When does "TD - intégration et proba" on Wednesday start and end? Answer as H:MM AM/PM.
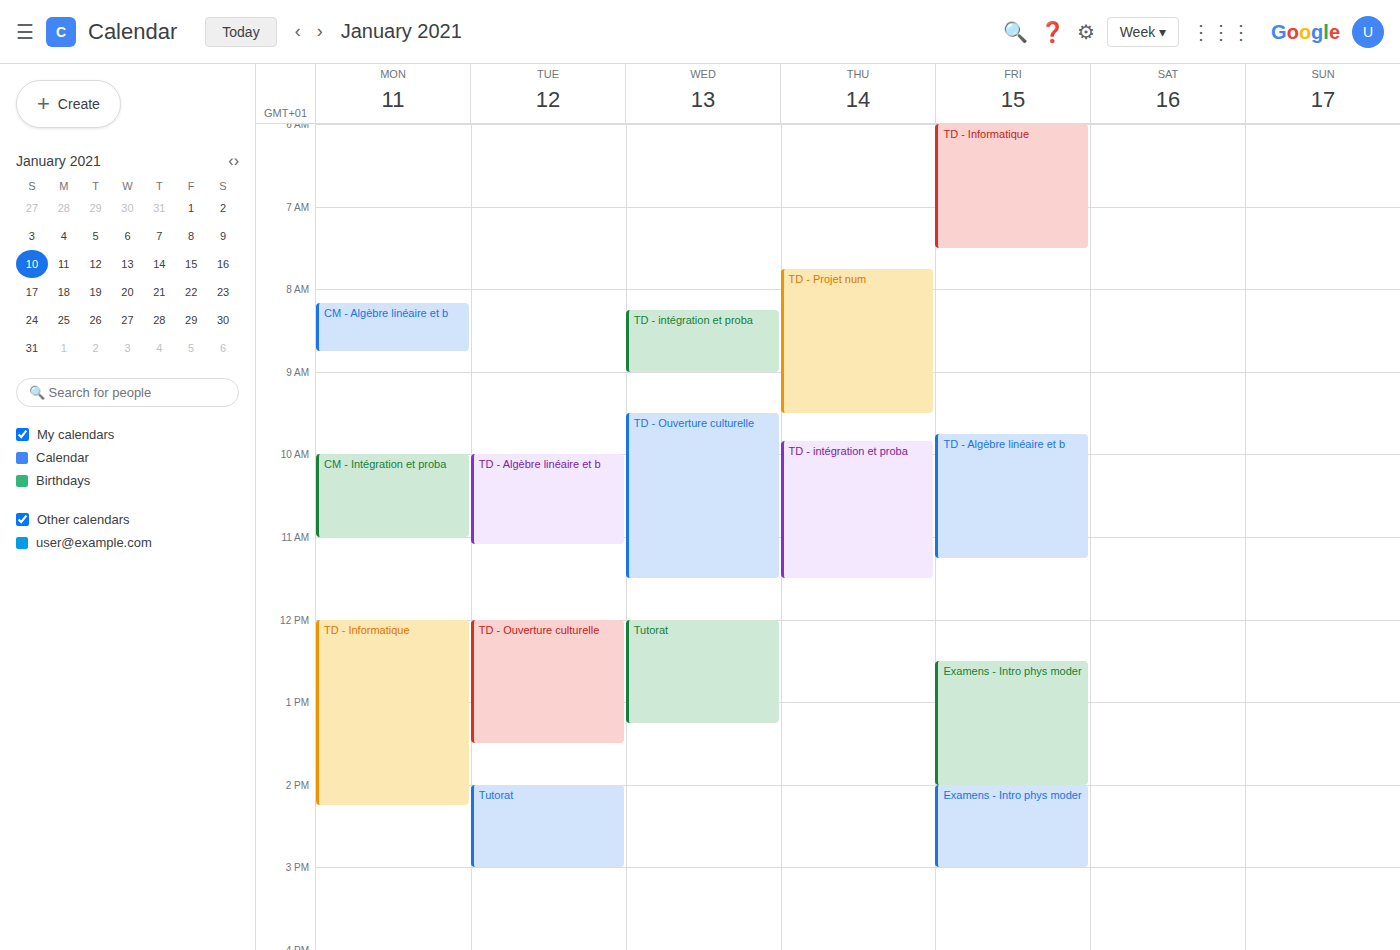
8:15 AM to 9:00 AM